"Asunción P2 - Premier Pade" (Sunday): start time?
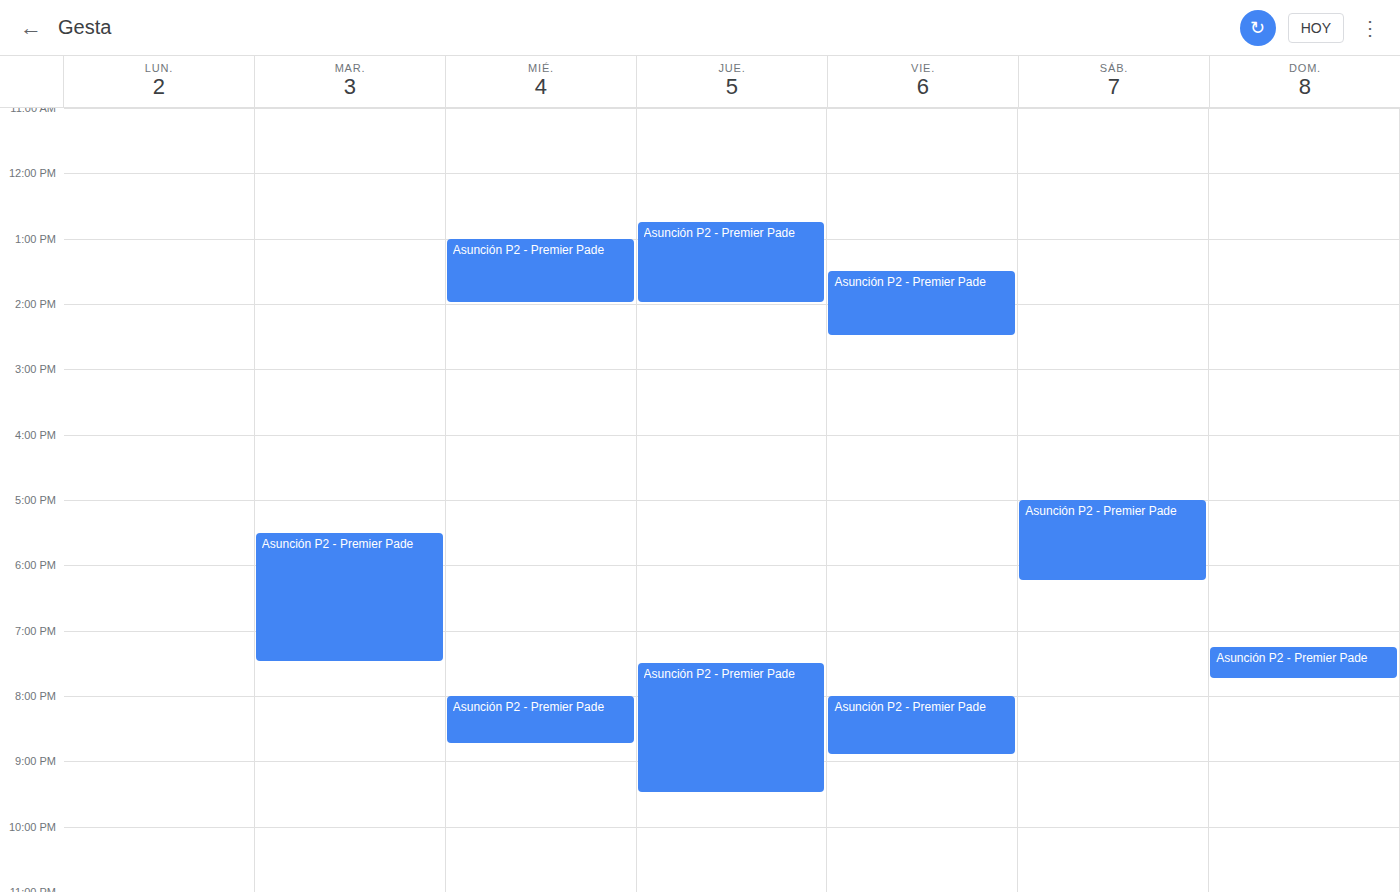
7:15 PM